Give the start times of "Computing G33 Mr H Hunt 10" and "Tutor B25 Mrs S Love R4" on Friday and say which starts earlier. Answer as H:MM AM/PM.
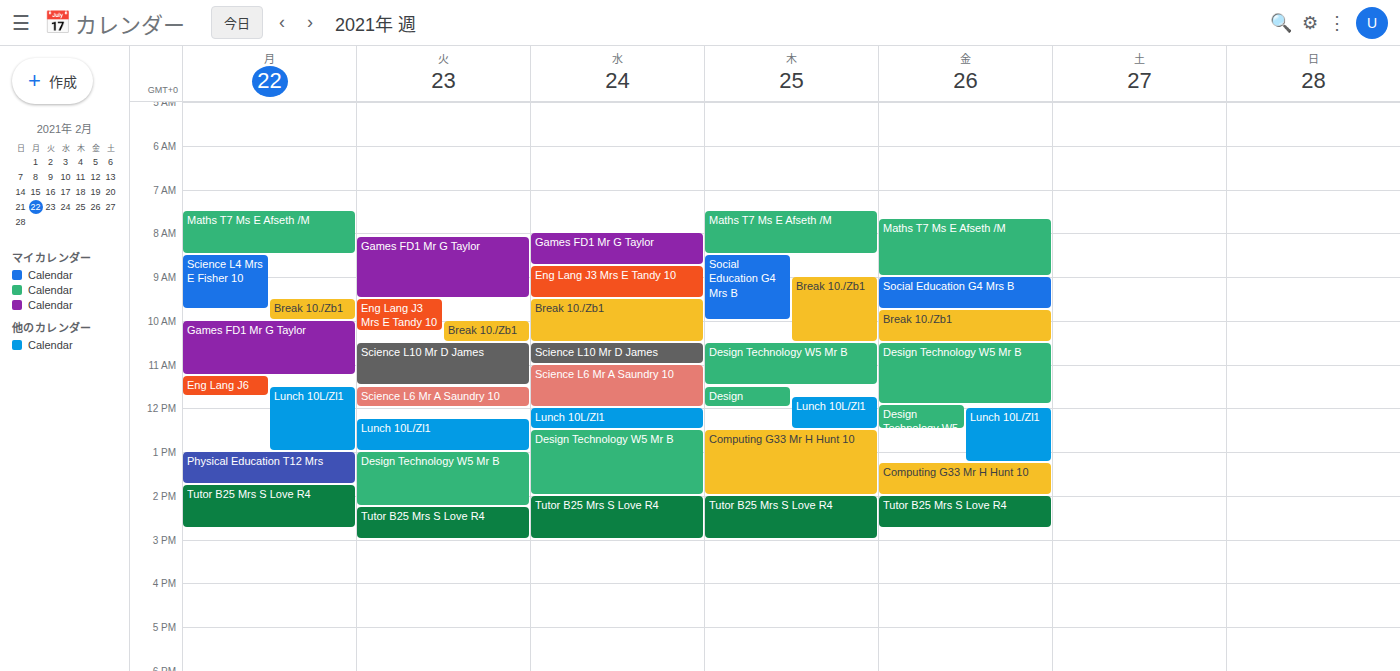
"Computing G33 Mr H Hunt 10" 1:15 PM; "Tutor B25 Mrs S Love R4" 2:00 PM.